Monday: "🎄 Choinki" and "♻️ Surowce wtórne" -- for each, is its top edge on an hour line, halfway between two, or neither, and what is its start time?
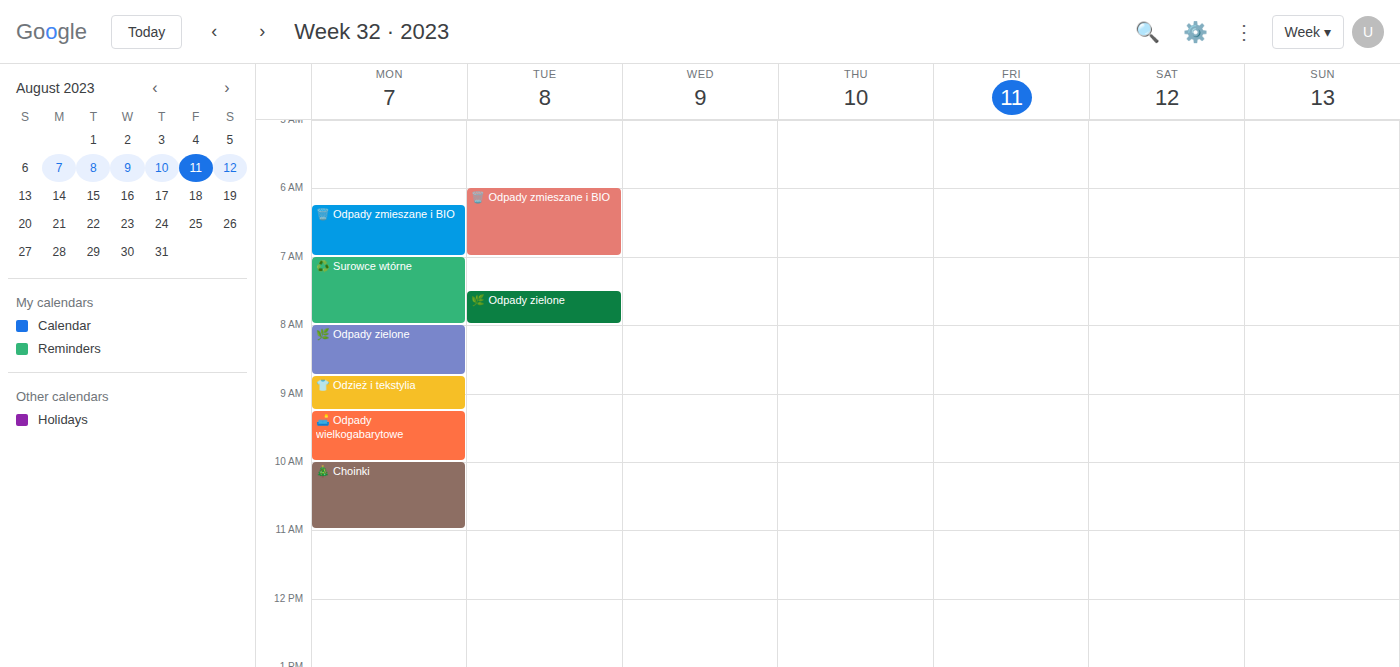
"🎄 Choinki": 10:00 AM, exactly on the 10 AM line. "♻️ Surowce wtórne": 7:00 AM, exactly on the 7 AM line.